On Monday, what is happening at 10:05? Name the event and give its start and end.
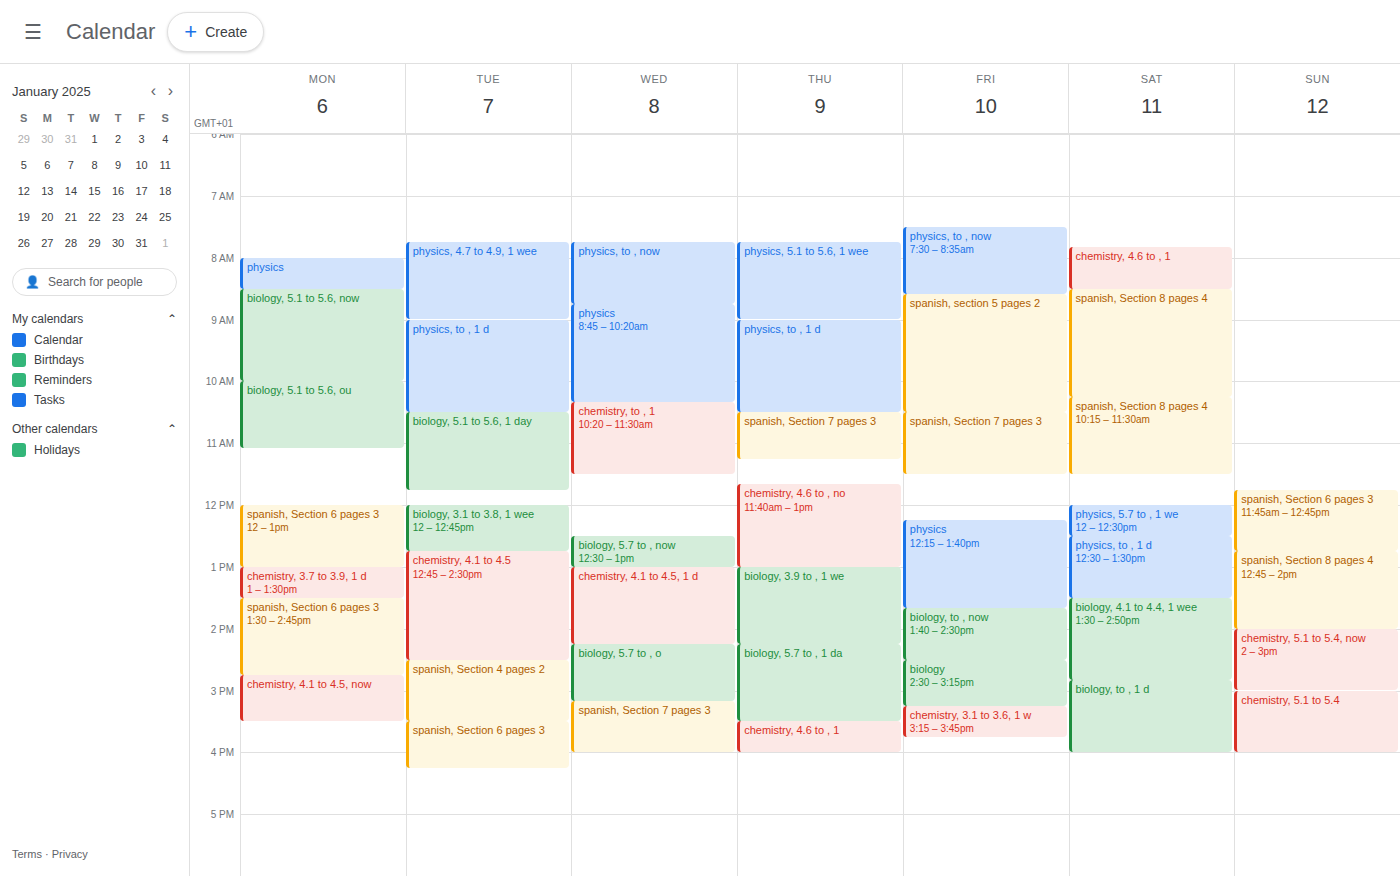
"biology, 5.1 to 5.6, ou", 10:00 to 11:05